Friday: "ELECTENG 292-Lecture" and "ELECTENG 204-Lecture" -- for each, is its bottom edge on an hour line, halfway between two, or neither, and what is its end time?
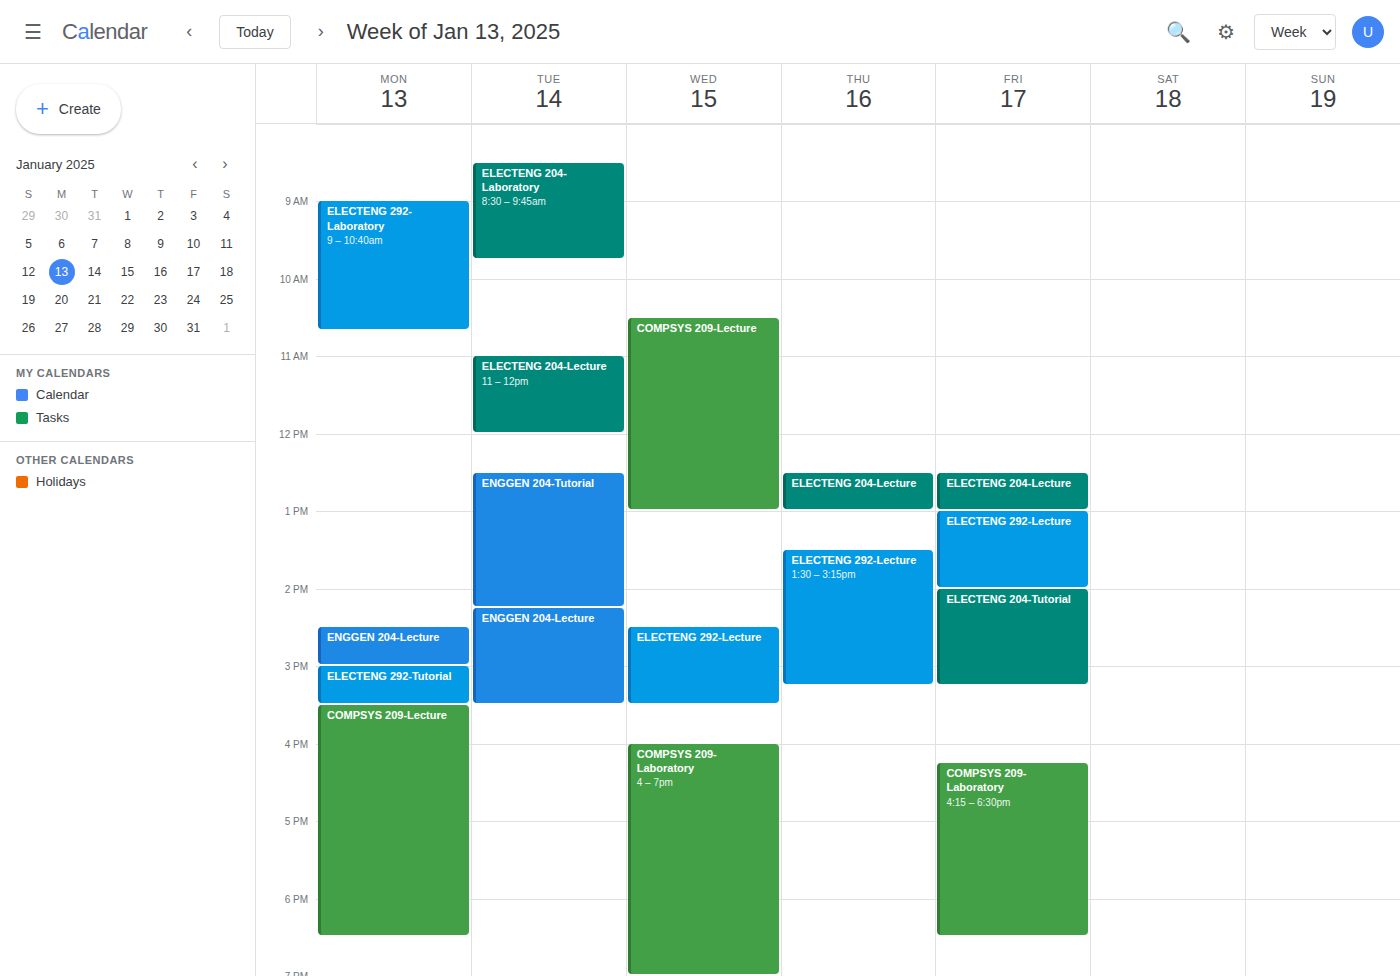
"ELECTENG 292-Lecture": 2:00 PM, exactly on the 2 PM line. "ELECTENG 204-Lecture": 1:00 PM, exactly on the 1 PM line.